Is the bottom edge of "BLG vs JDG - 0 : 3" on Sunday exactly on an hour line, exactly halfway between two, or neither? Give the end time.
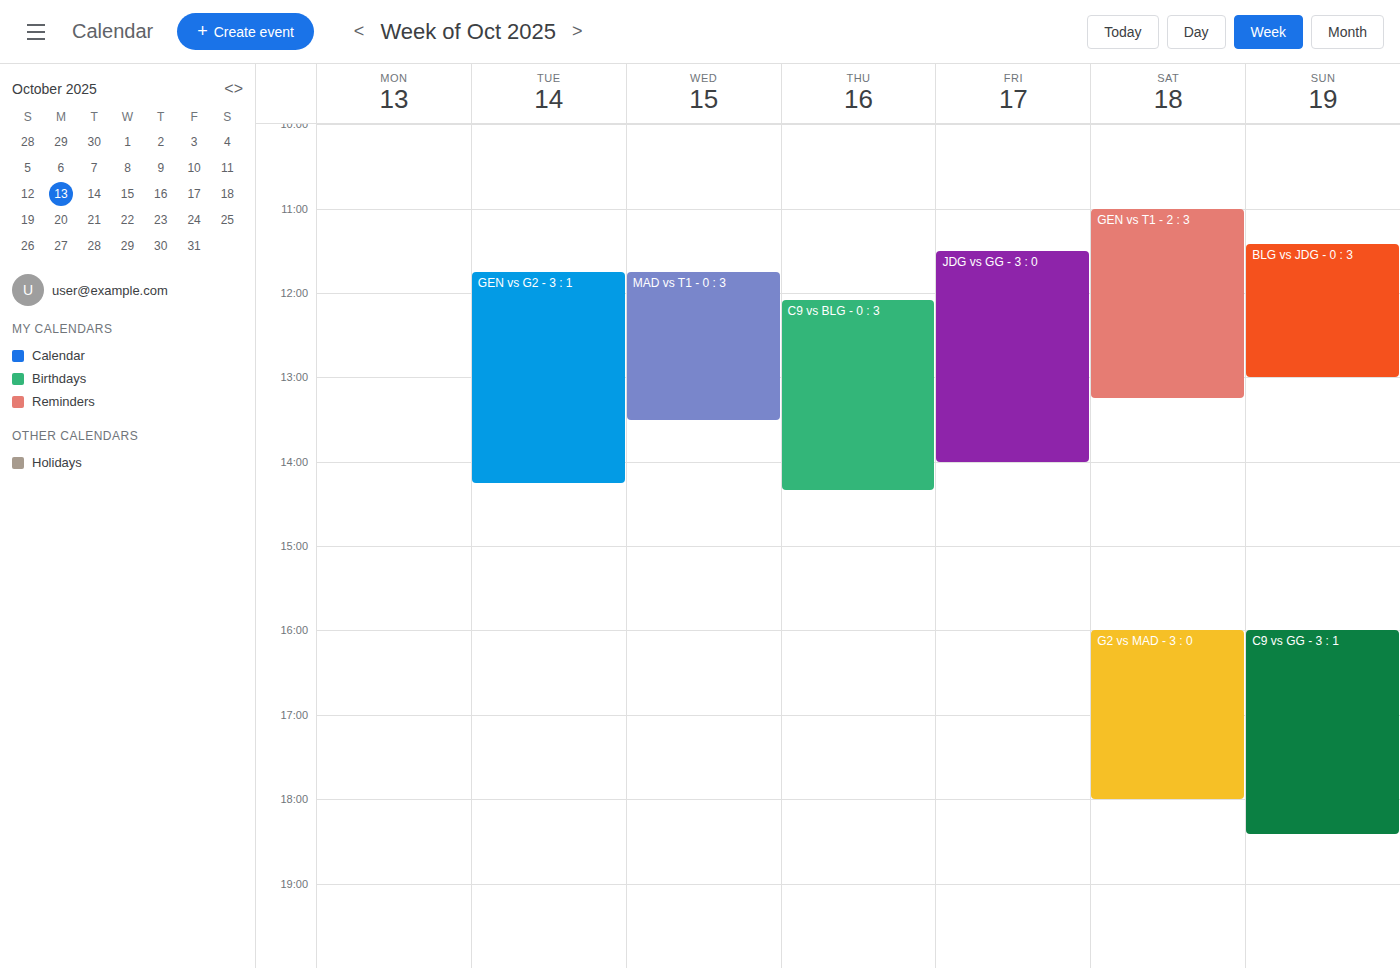
1:00 PM -- exactly on the 1 PM line.